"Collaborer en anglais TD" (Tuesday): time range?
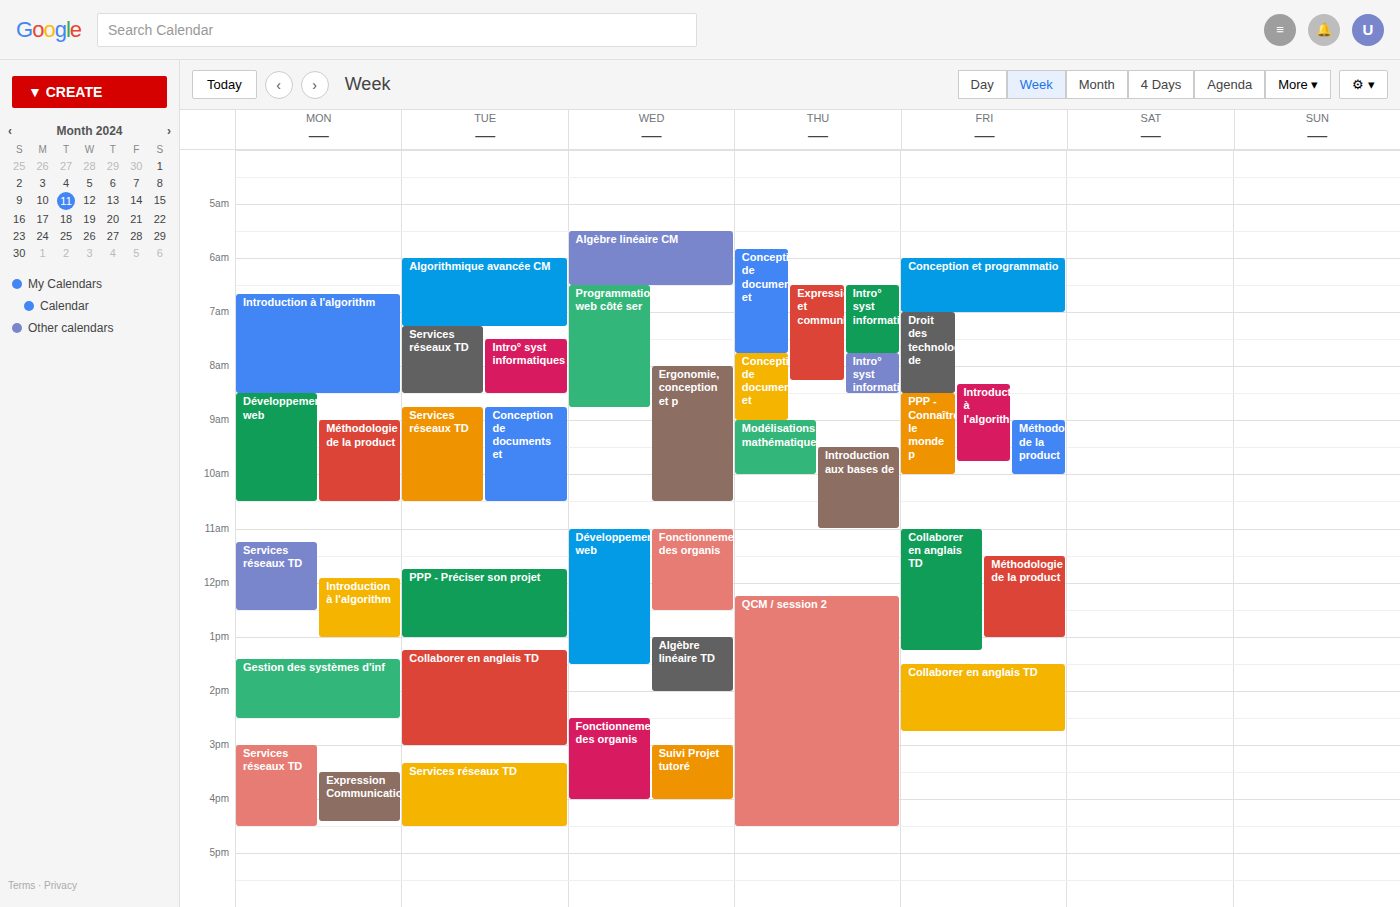
13:15 to 15:00